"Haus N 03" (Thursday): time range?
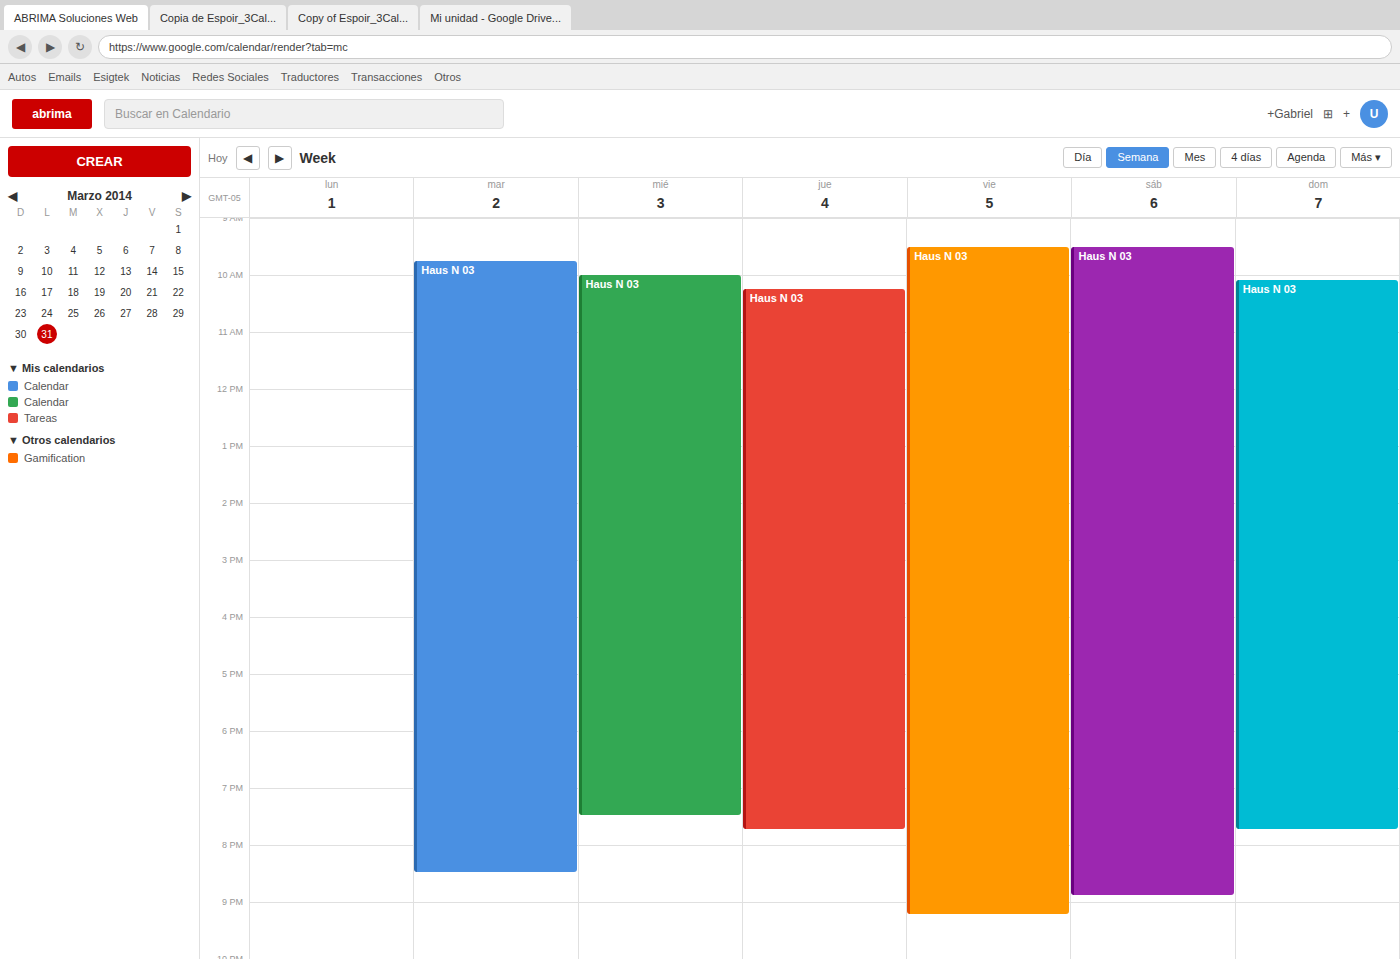
10:15 AM to 7:45 PM